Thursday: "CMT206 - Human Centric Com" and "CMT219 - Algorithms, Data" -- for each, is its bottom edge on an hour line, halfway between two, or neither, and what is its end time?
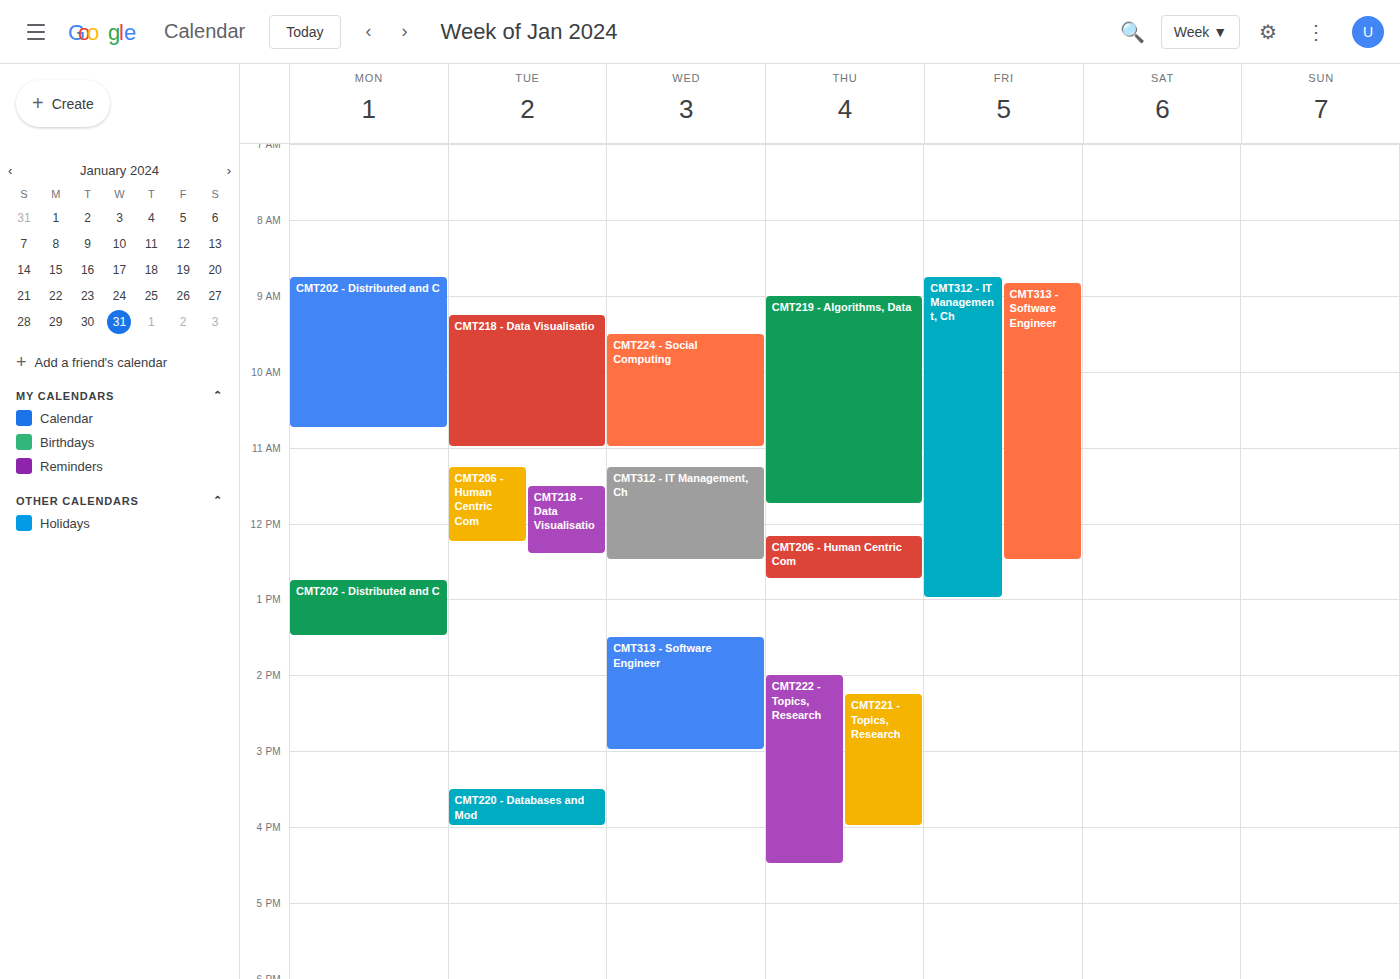
"CMT206 - Human Centric Com": 12:45, neither: three quarters of the way from the 12:00 line to the 13:00 line. "CMT219 - Algorithms, Data": 11:45, neither: three quarters of the way from the 11:00 line to the 12:00 line.